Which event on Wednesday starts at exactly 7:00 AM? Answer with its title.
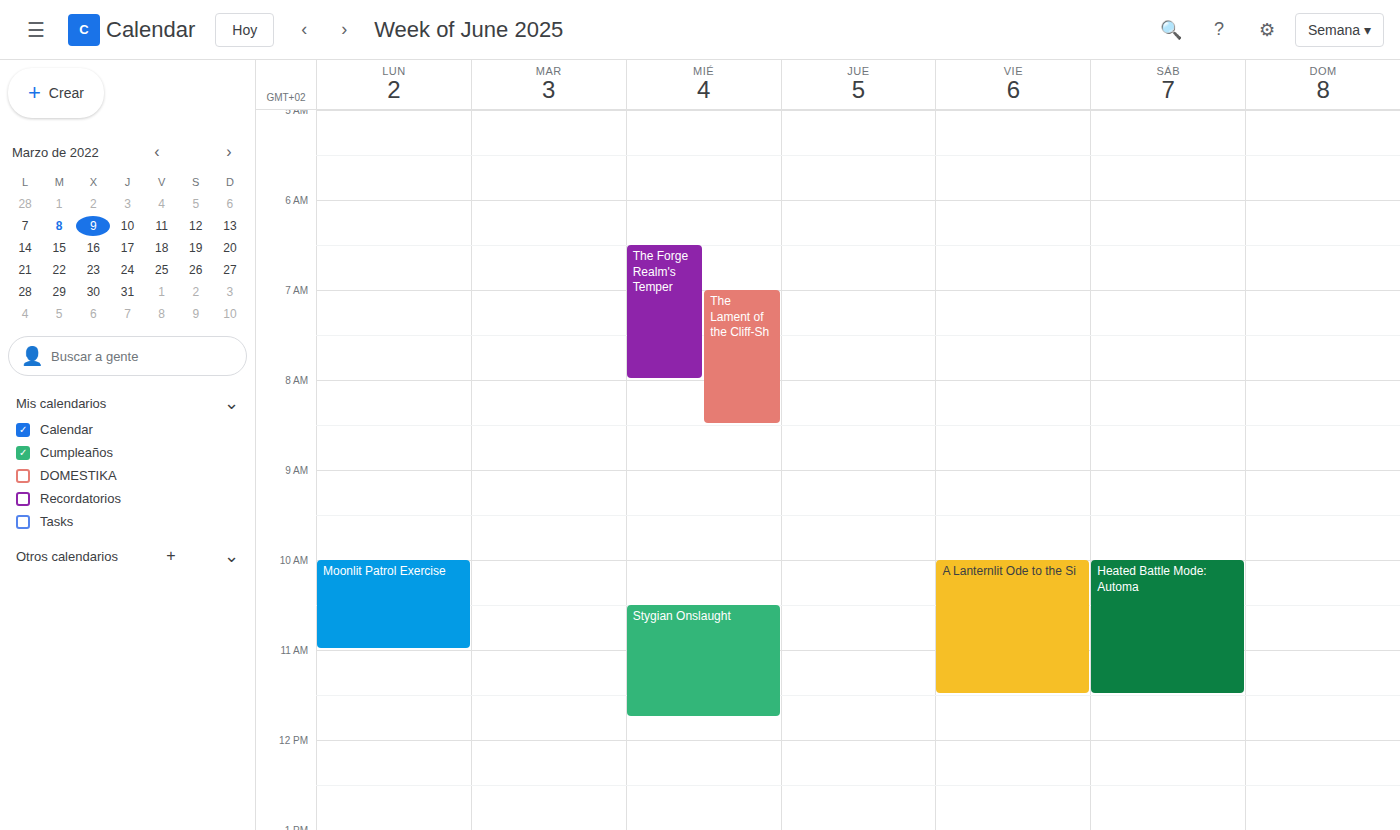
"The Lament of the Cliff-Sh"